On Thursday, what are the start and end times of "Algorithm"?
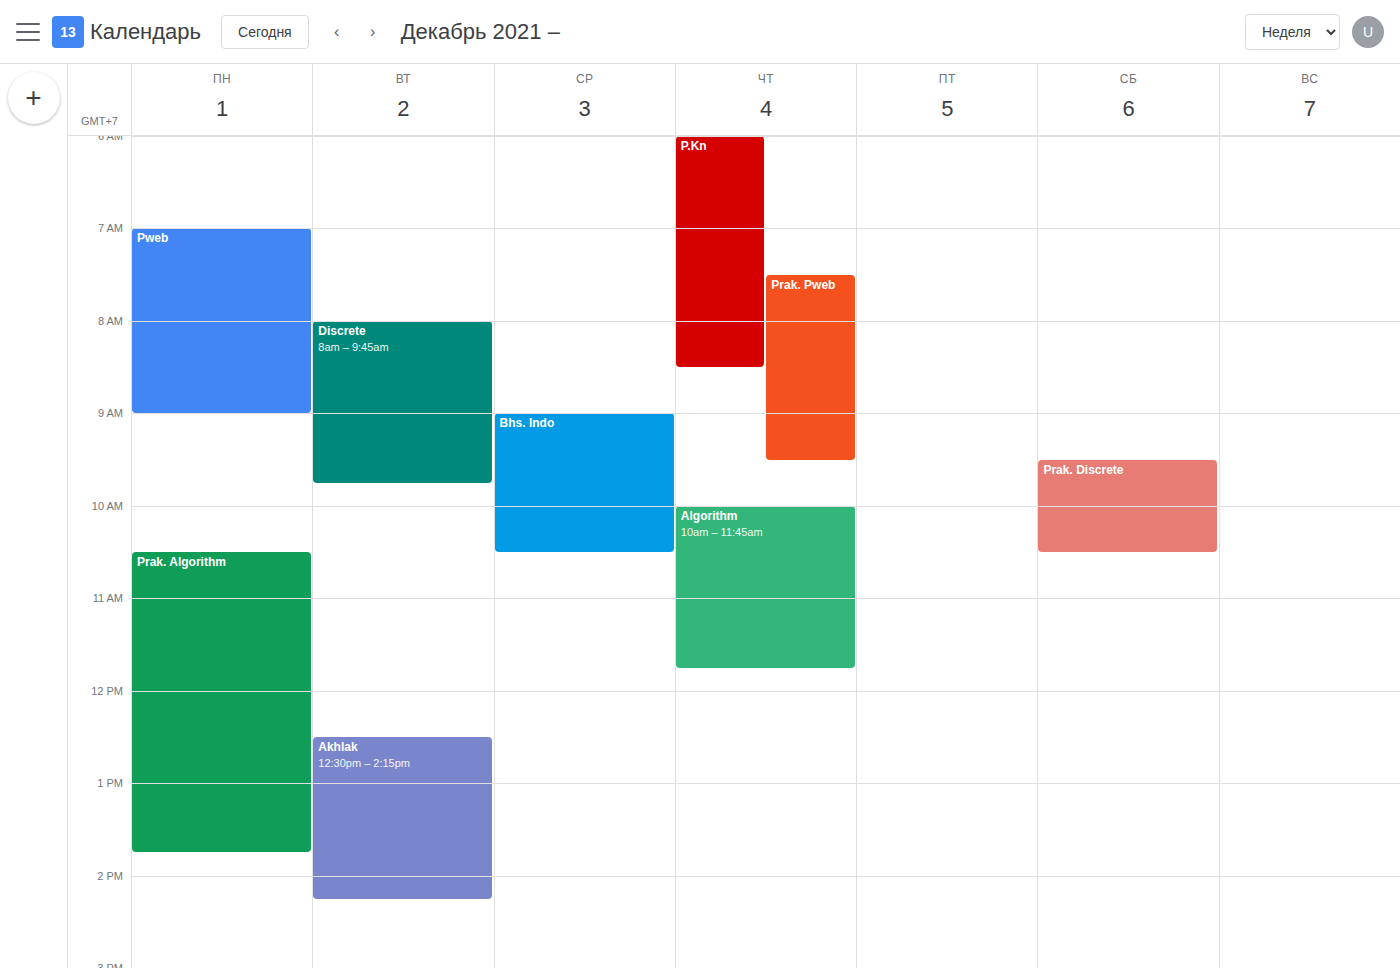
10:00 AM to 11:45 AM